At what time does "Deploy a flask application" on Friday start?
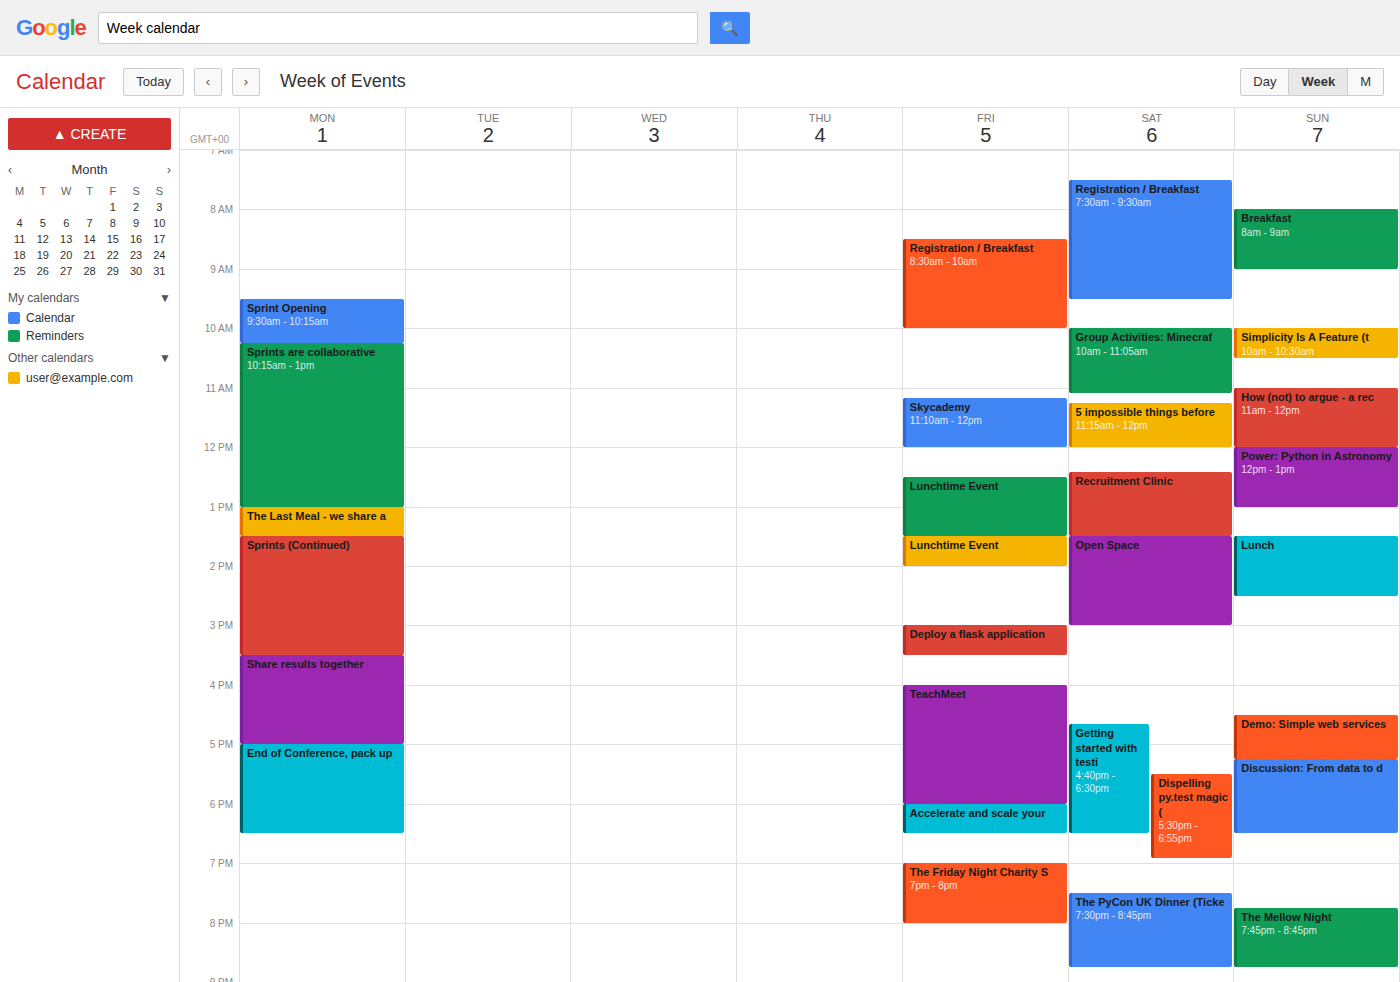
15:00